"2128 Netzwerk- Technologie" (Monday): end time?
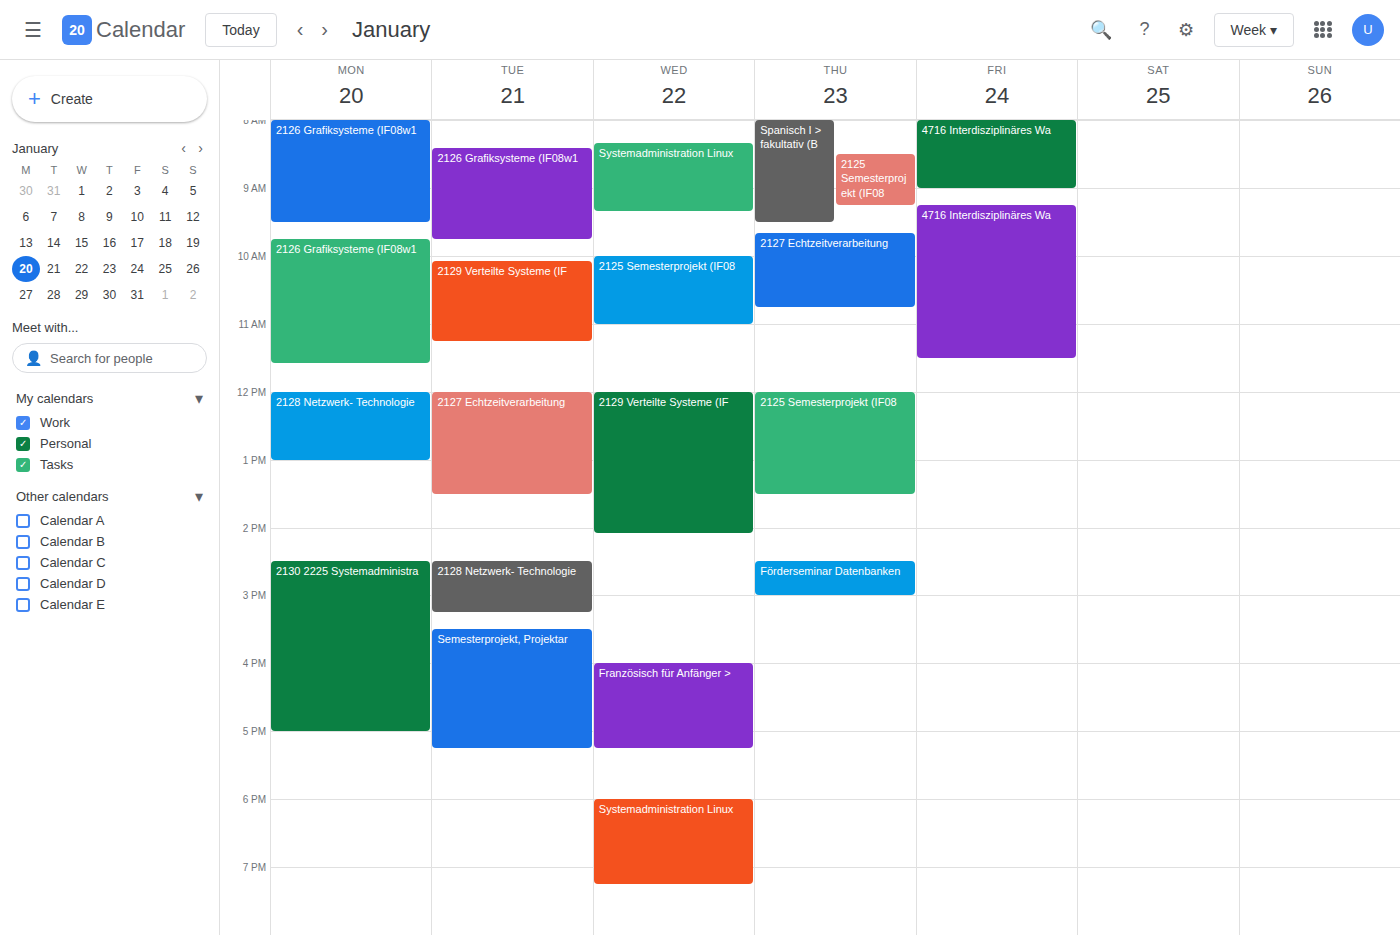
13:00